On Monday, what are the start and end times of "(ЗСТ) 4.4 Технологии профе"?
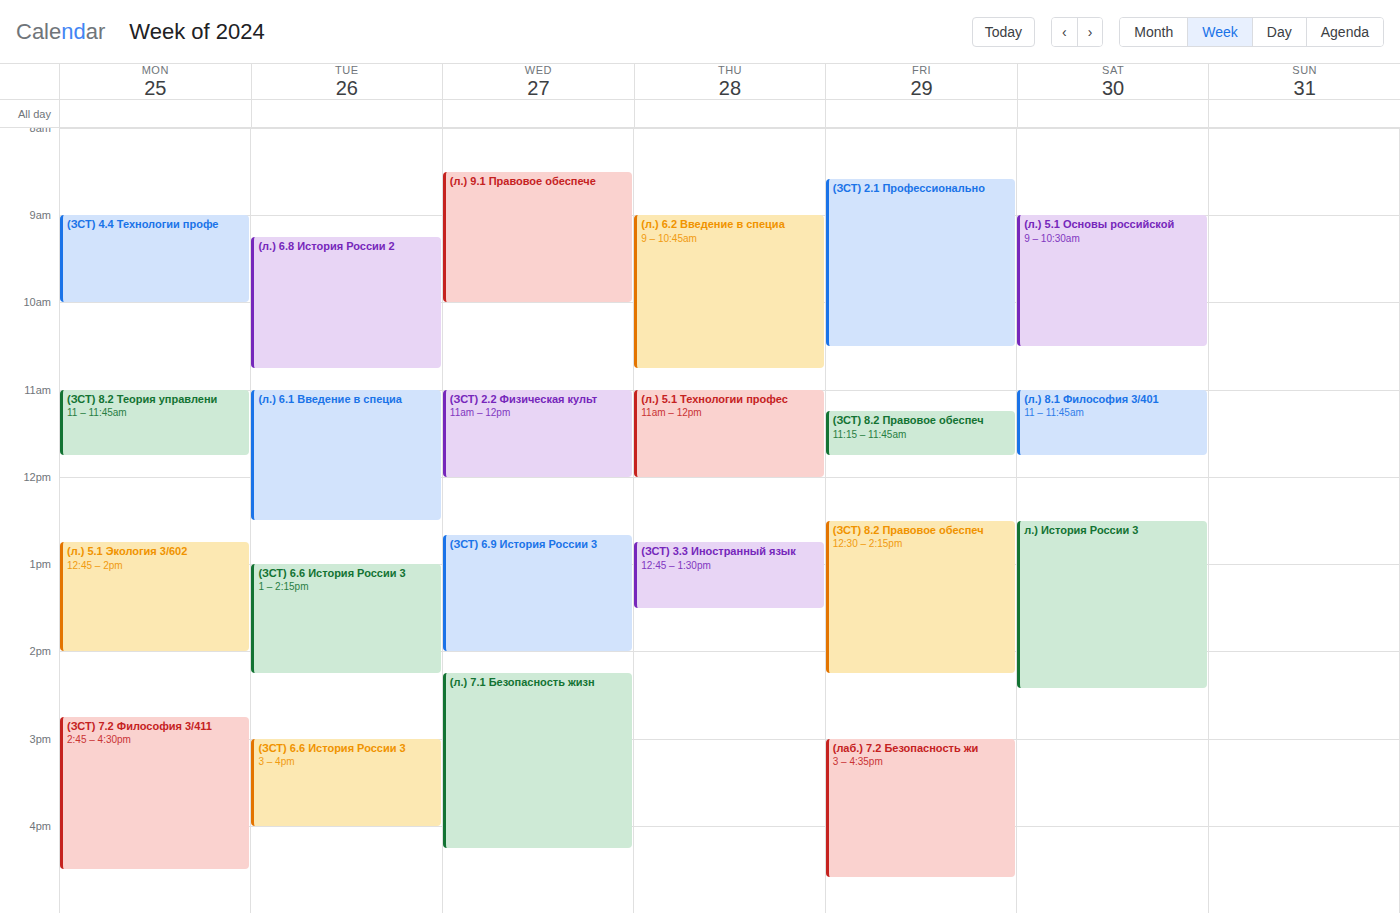
9:00 AM to 10:00 AM